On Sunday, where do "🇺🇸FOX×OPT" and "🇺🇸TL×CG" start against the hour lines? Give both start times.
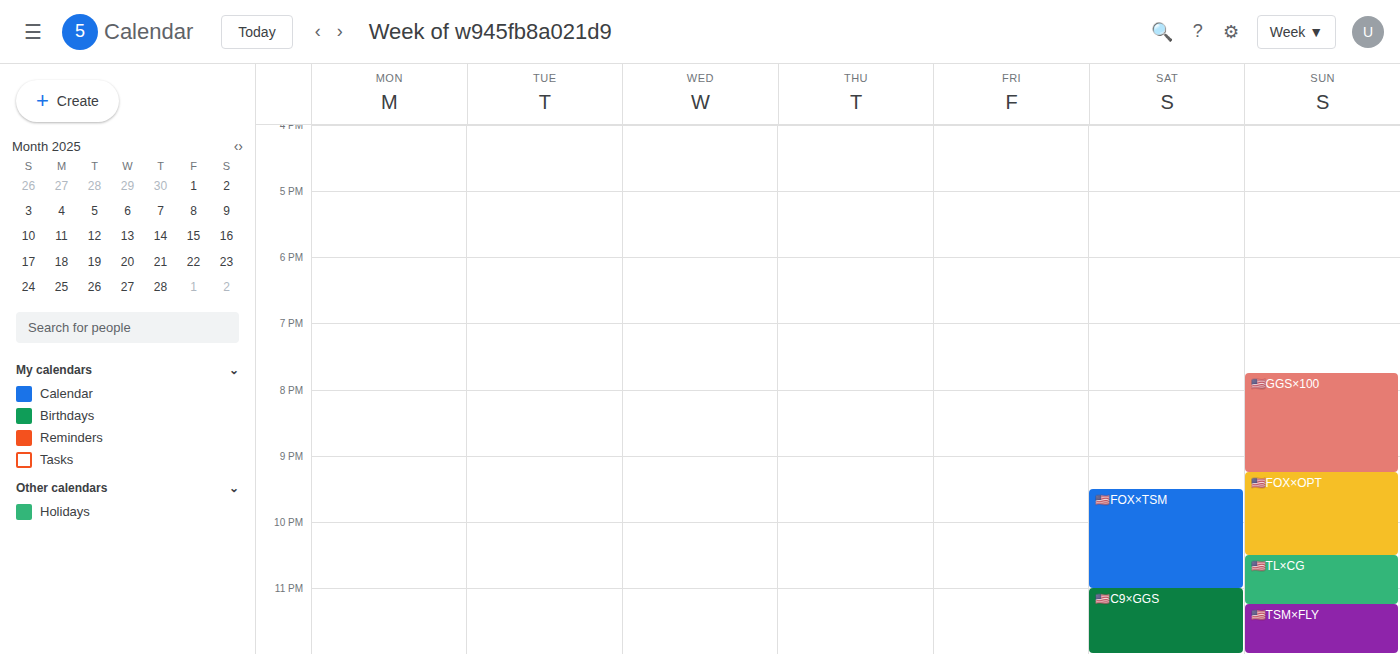
"🇺🇸FOX×OPT": 21:15, neither: a quarter of the way from the 21:00 line to the 22:00 line. "🇺🇸TL×CG": 22:30, halfway between the 22:00 and 23:00 lines.